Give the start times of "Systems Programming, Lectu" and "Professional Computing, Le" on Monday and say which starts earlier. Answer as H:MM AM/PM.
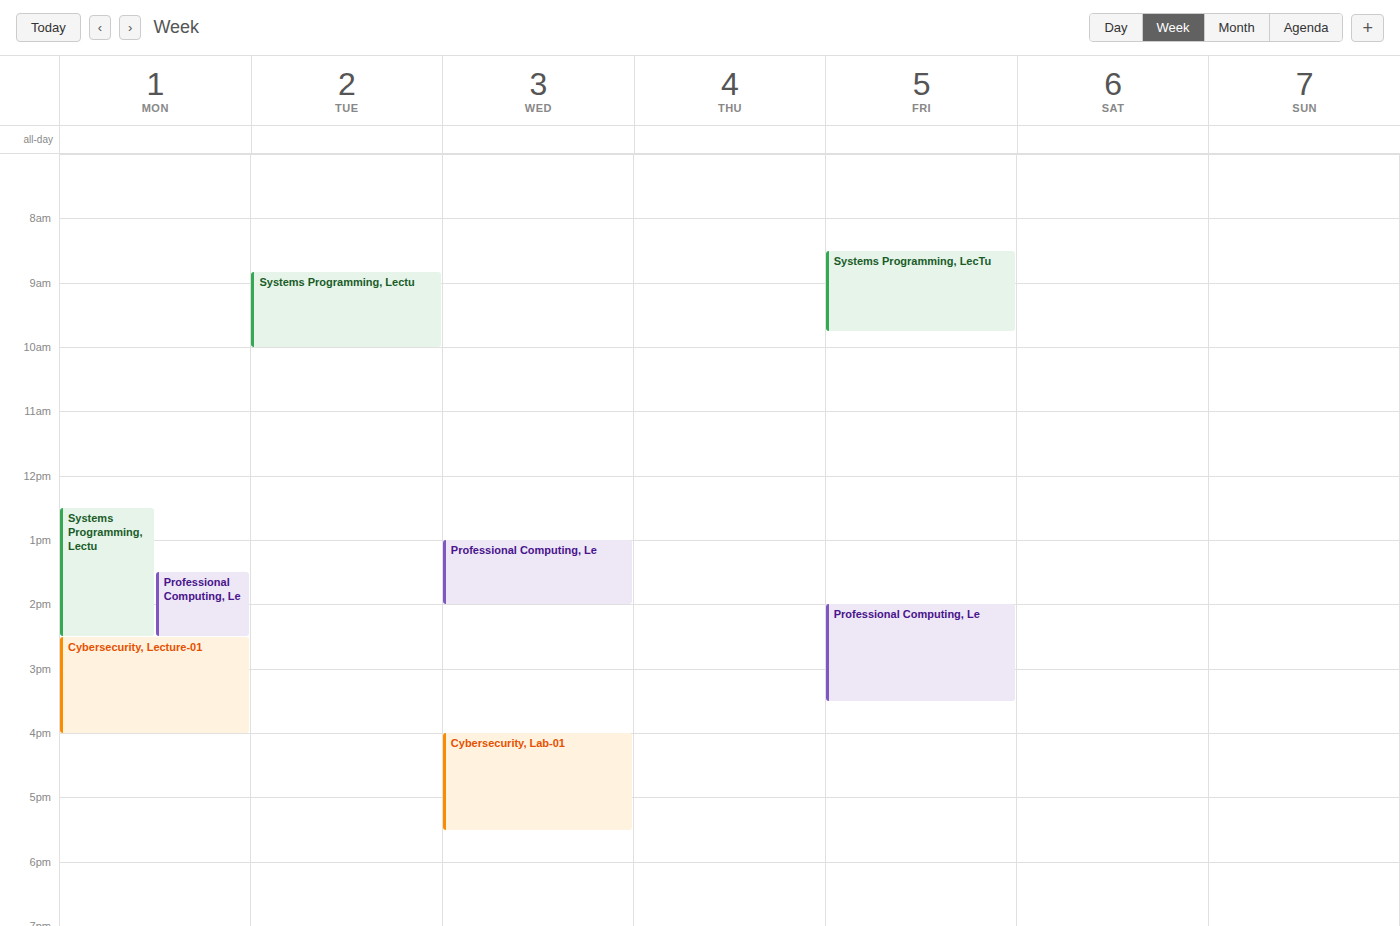
"Systems Programming, Lectu" 12:30 PM; "Professional Computing, Le" 1:30 PM.